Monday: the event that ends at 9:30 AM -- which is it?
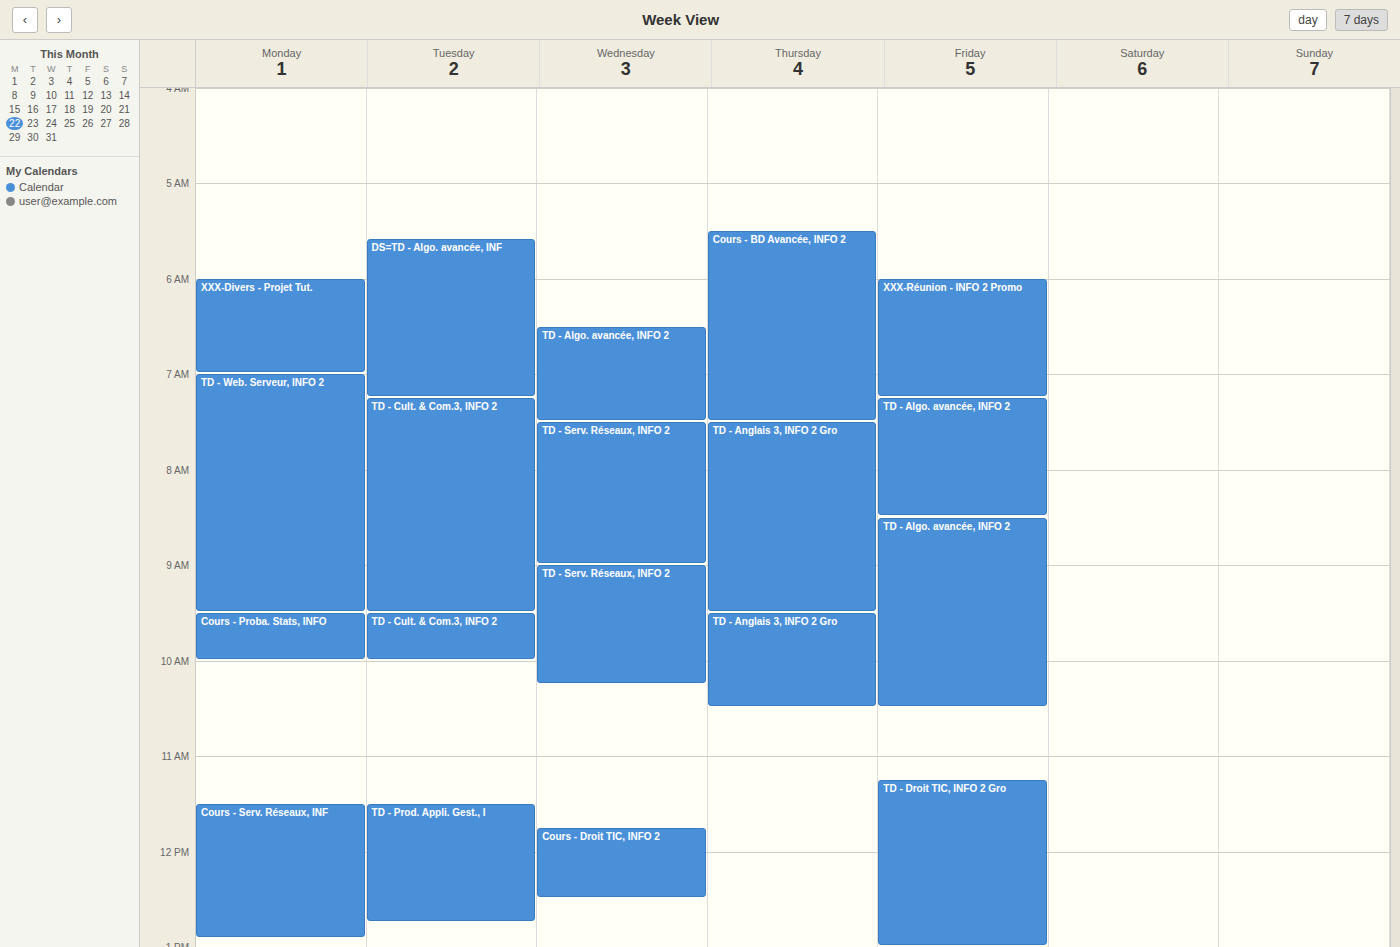
"TD - Web. Serveur, INFO 2"